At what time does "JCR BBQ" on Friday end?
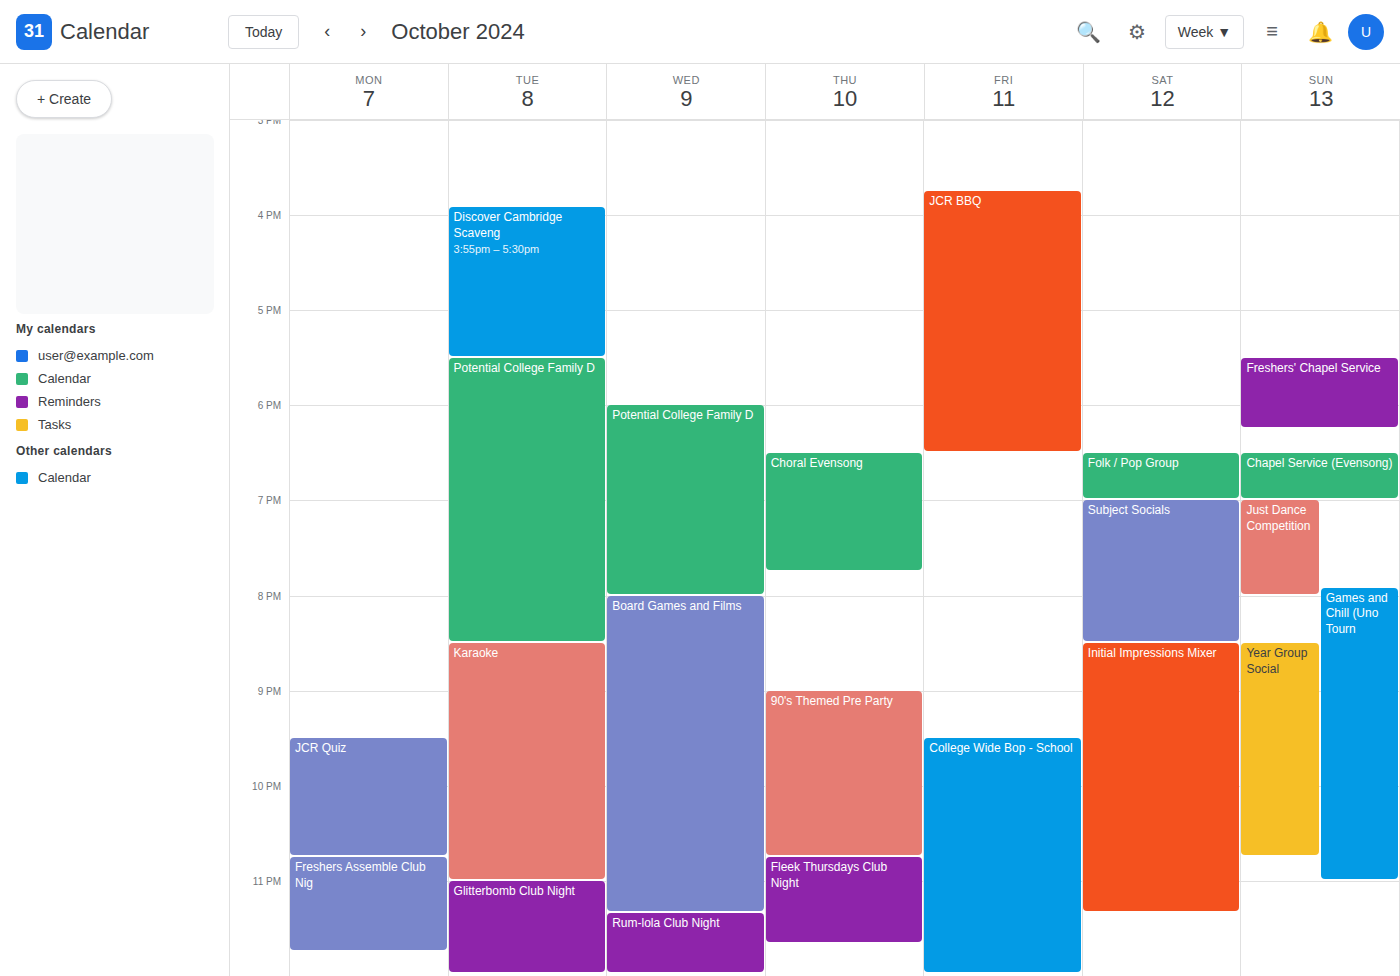
6:30 PM